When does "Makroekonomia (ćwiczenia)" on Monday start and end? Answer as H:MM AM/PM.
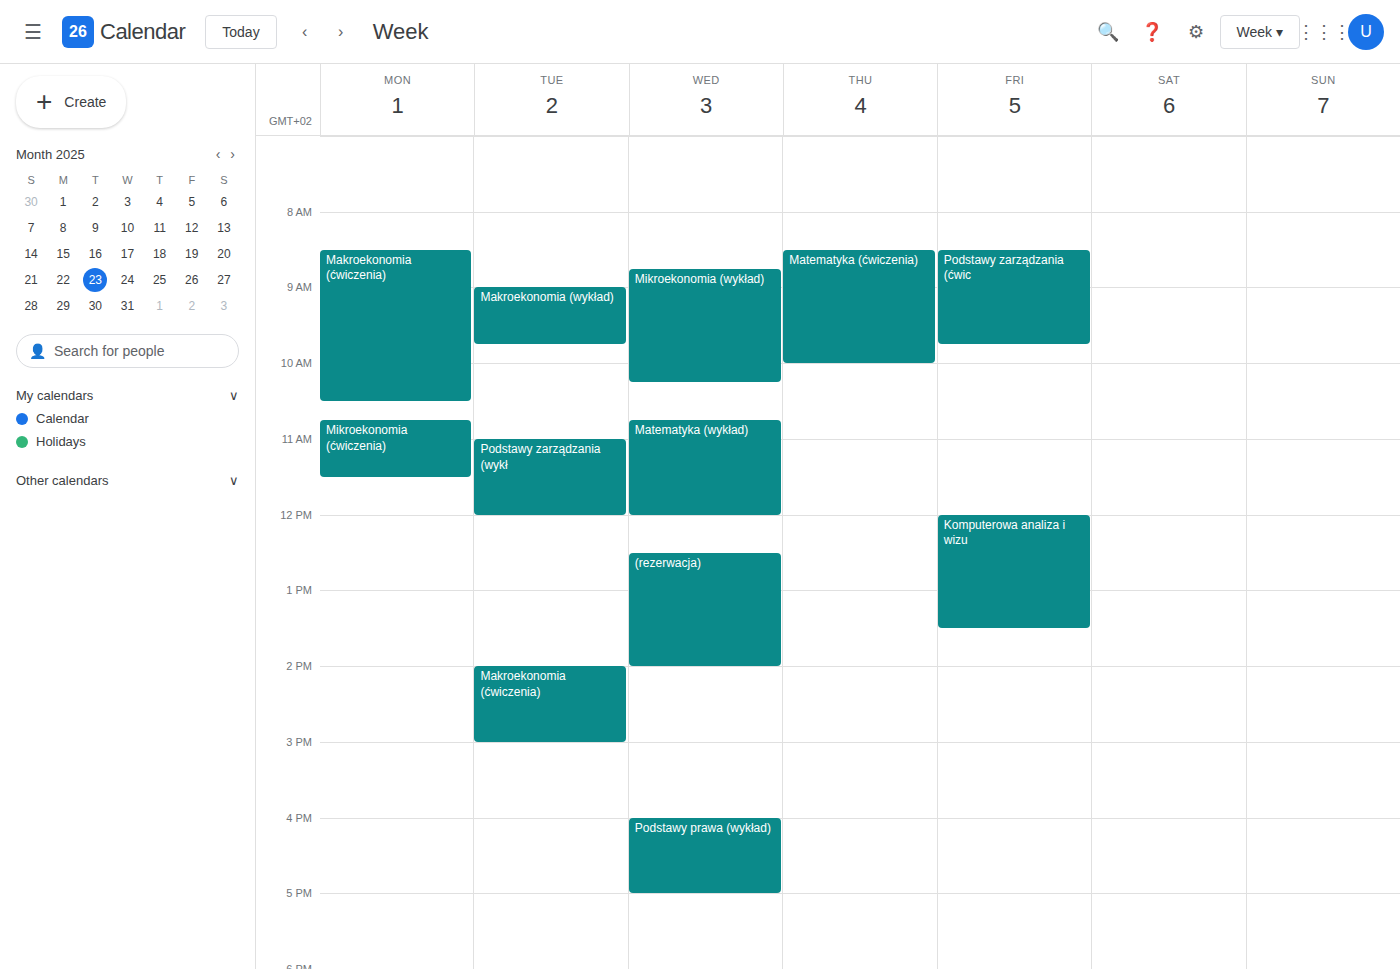
8:30 AM to 10:30 AM